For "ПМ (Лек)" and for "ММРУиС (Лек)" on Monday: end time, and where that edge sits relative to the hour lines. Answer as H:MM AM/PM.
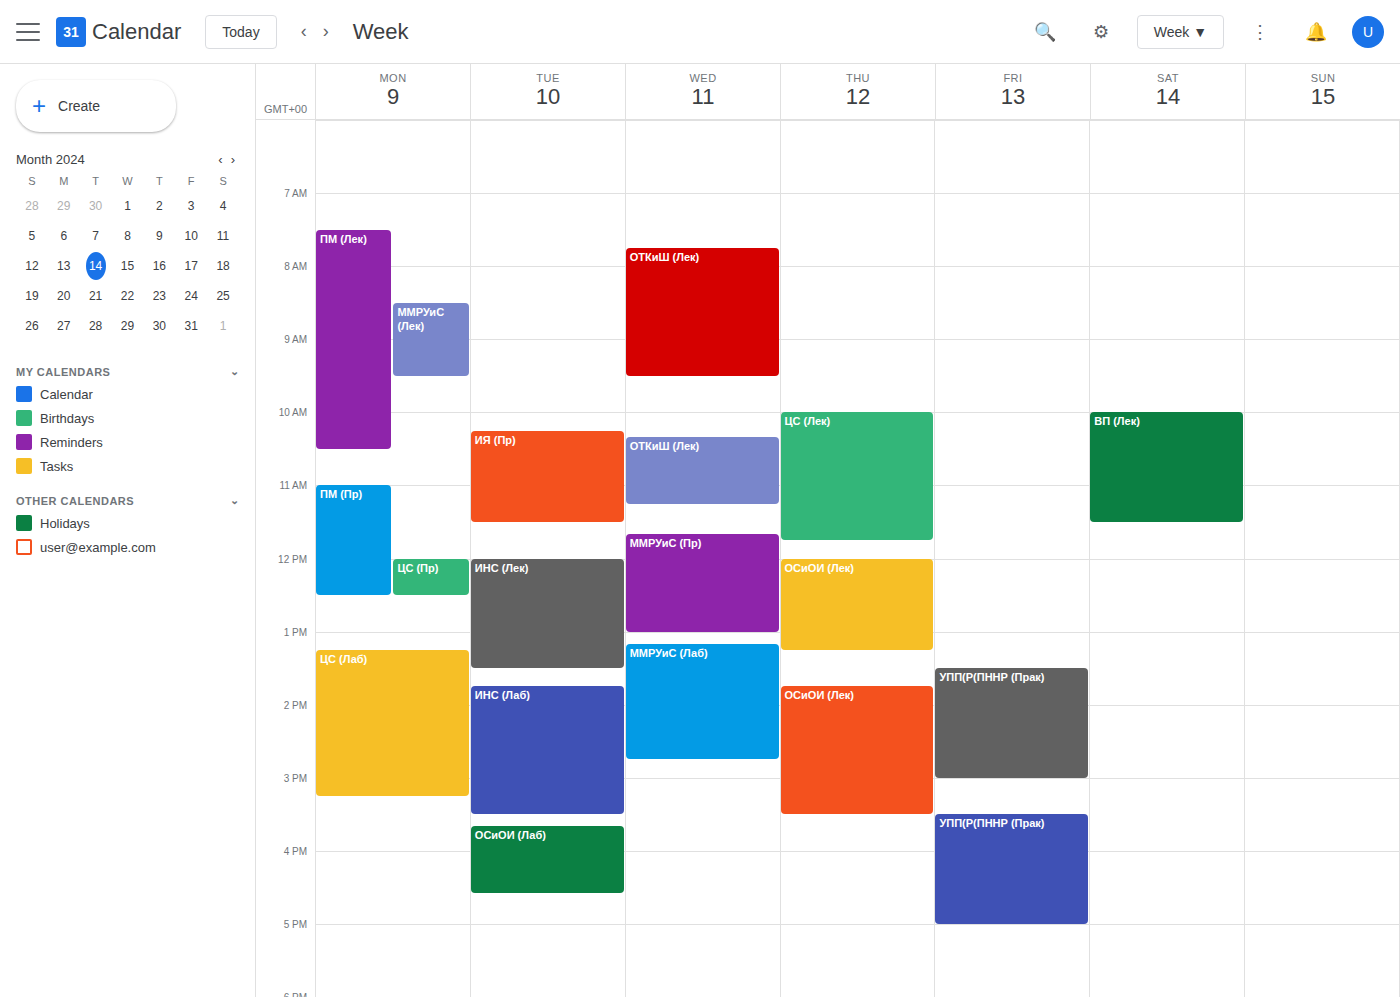
"ПМ (Лек)": 10:30 AM, halfway between the 10 AM and 11 AM lines. "ММРУиС (Лек)": 9:30 AM, halfway between the 9 AM and 10 AM lines.